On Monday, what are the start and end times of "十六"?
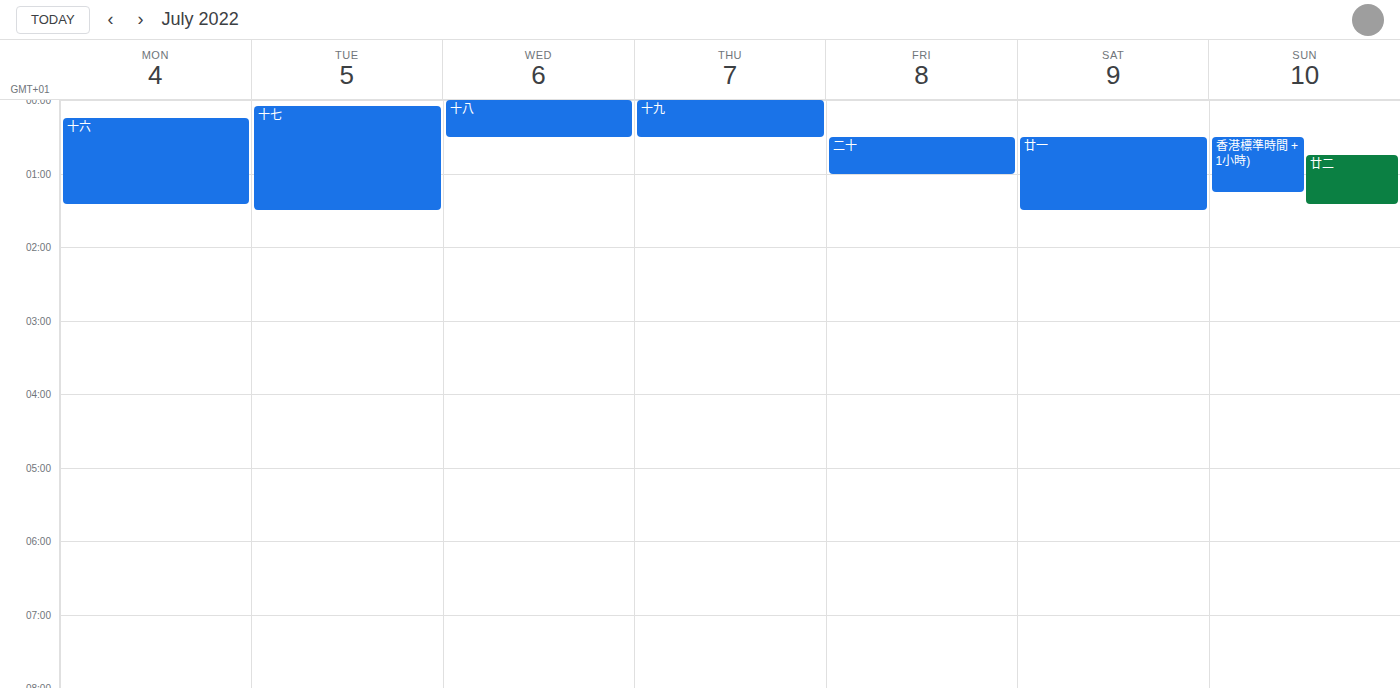
12:15 AM to 1:25 AM